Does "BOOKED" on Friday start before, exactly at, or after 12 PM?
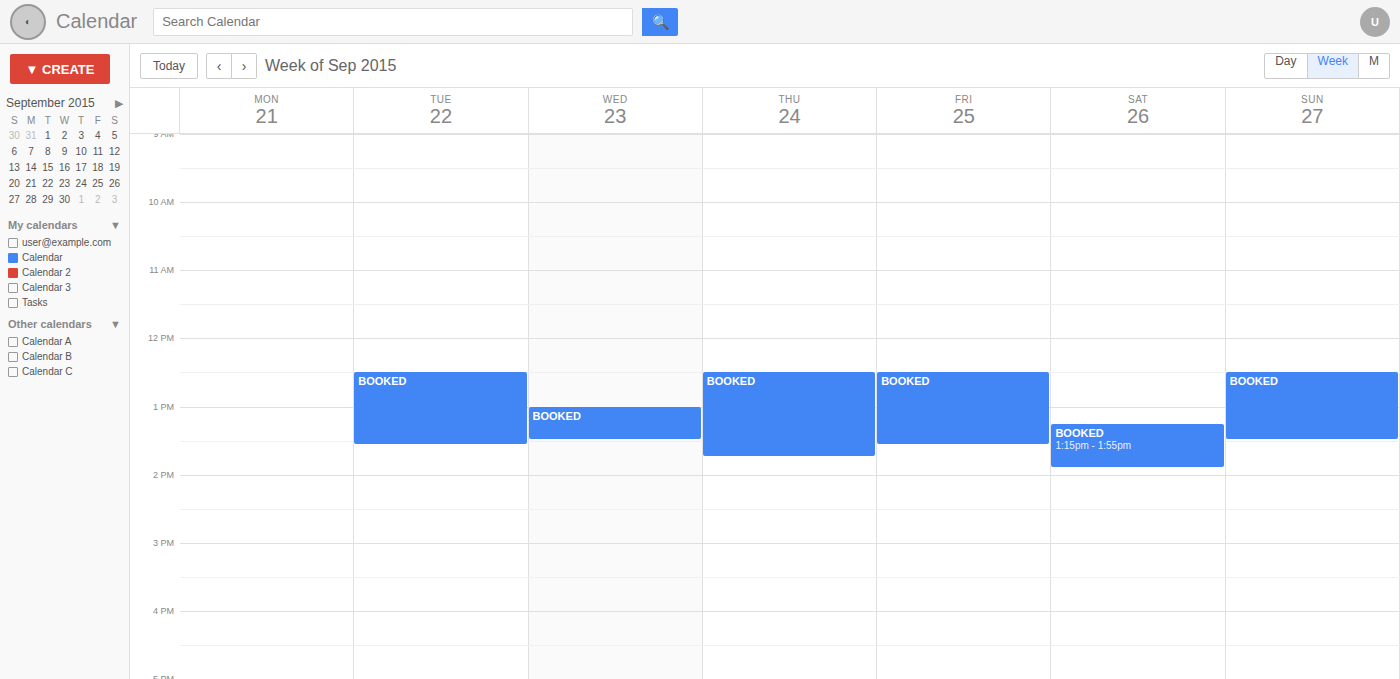
12:30 PM -- after 12 PM, 30 minutes below the 12 PM line.